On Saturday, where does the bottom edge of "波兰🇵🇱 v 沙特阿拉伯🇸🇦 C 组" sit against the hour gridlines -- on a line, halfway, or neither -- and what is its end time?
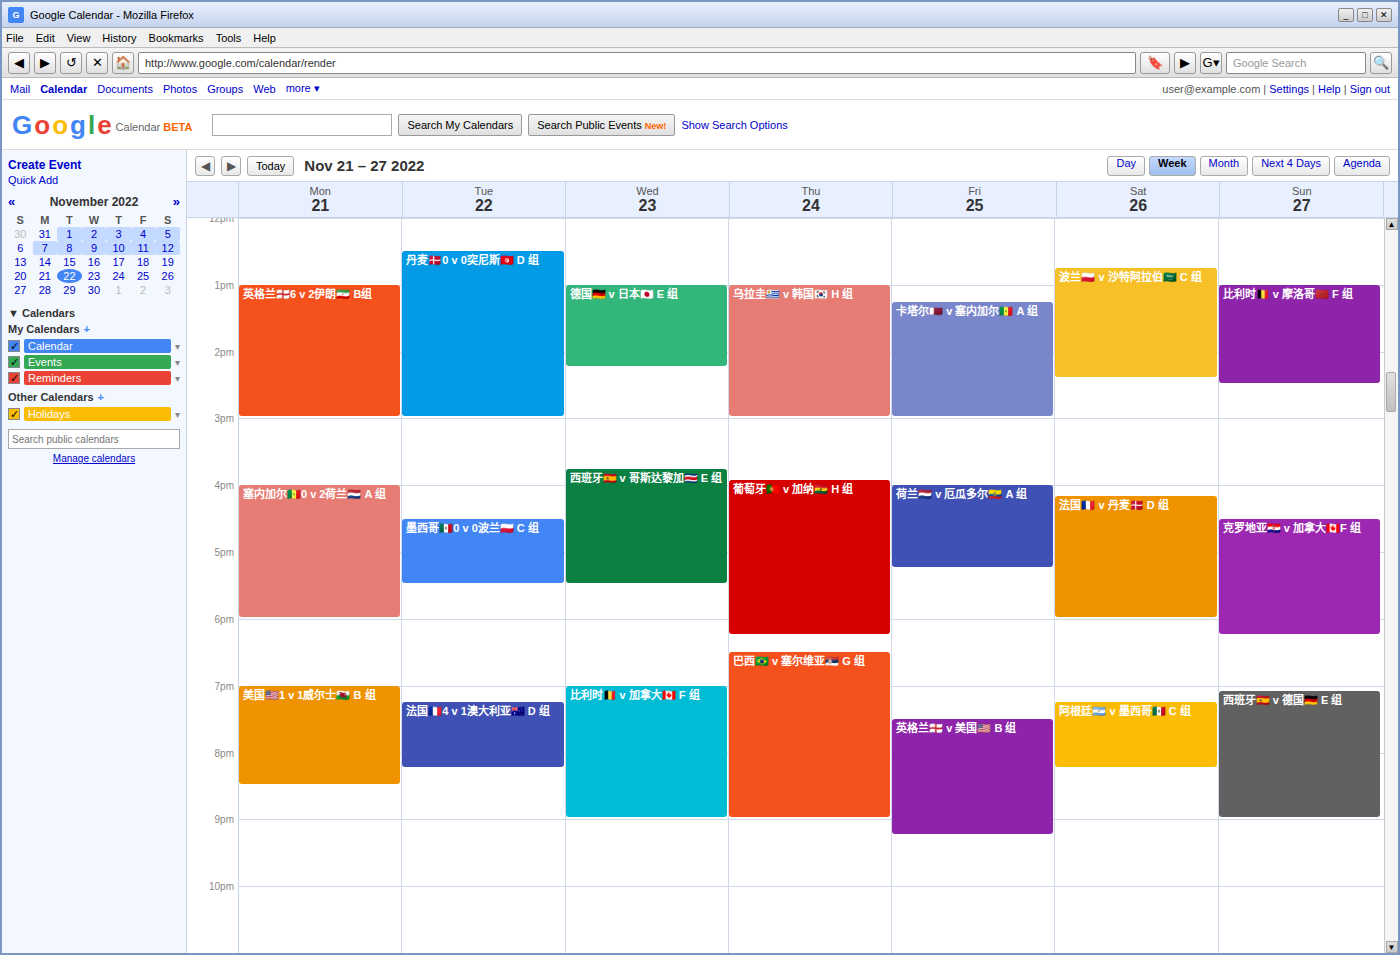
2:25 PM -- neither: 25 minutes below the 2 PM line and 35 minutes above the 3 PM line.